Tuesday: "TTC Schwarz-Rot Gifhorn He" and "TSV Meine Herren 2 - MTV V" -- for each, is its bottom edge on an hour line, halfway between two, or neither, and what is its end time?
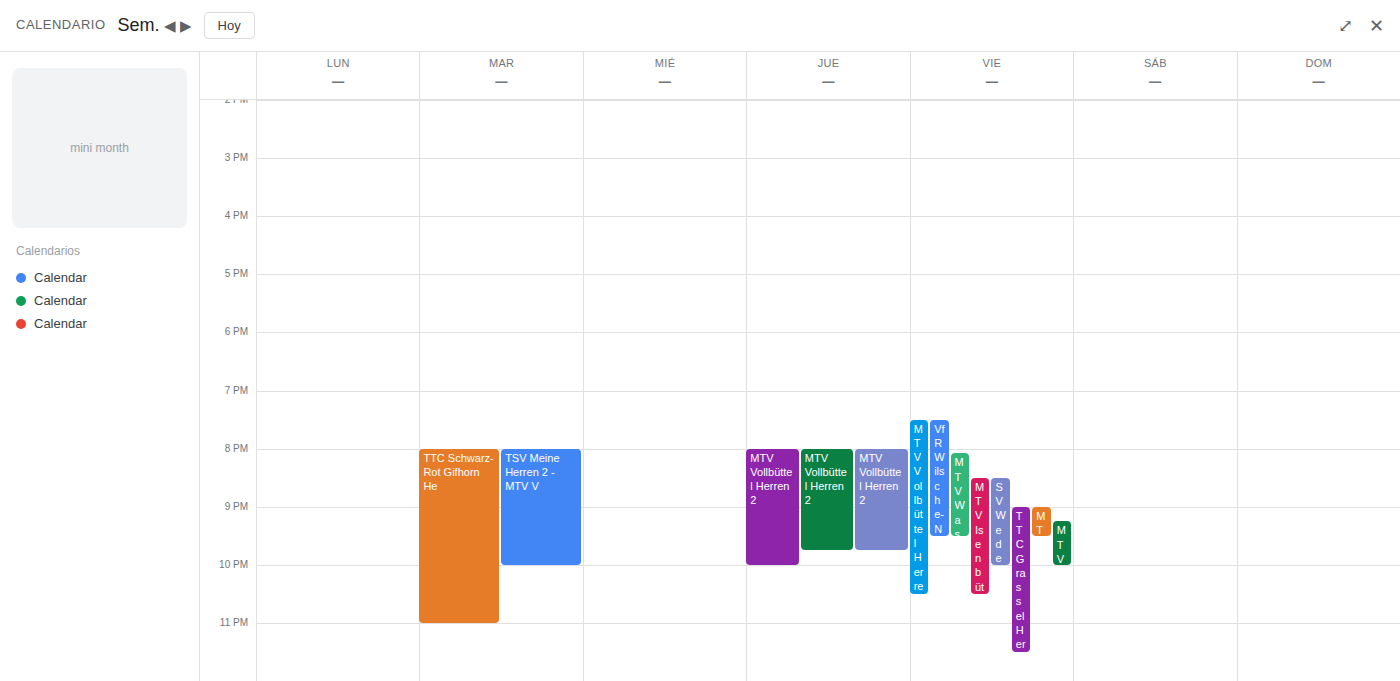
"TTC Schwarz-Rot Gifhorn He": 11:00 PM, exactly on the 11 PM line. "TSV Meine Herren 2 - MTV V": 10:00 PM, exactly on the 10 PM line.